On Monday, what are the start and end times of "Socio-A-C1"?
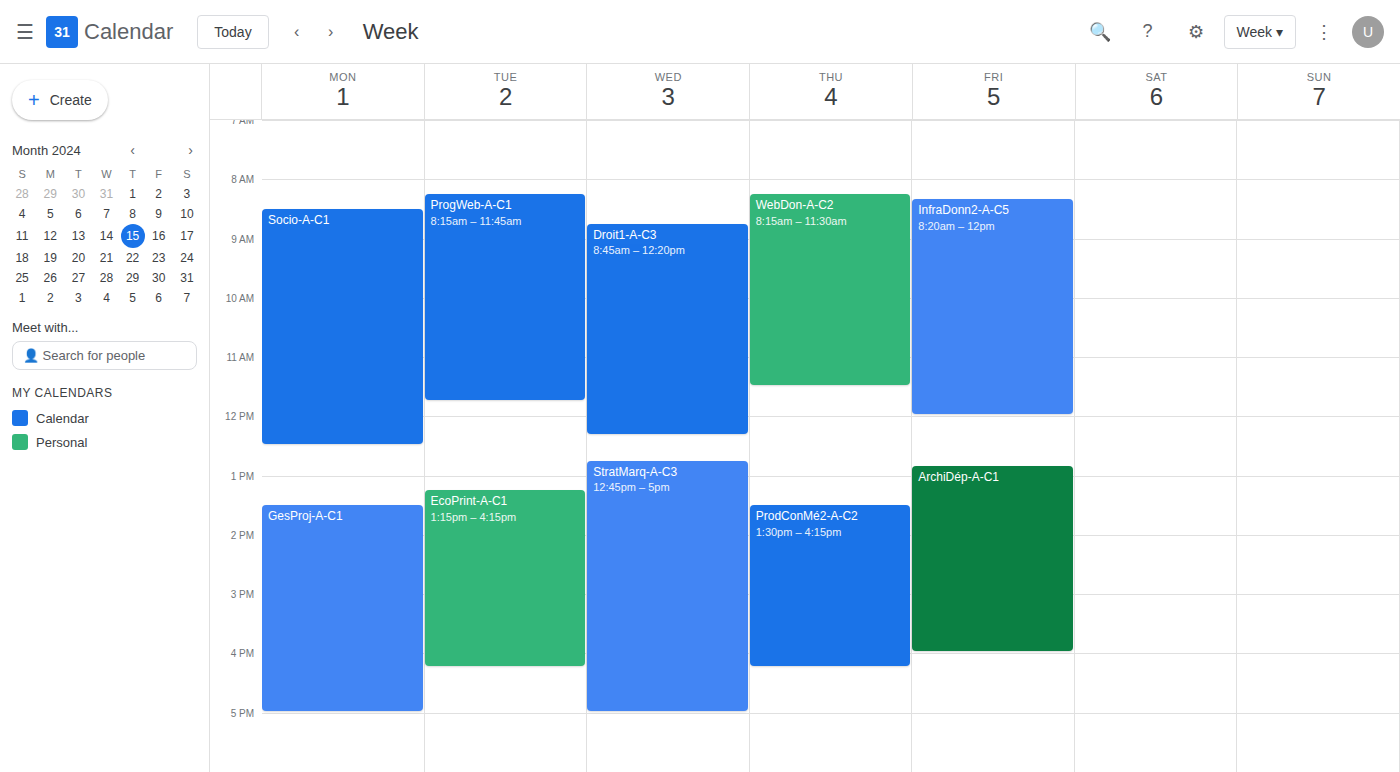
8:30 AM to 12:30 PM